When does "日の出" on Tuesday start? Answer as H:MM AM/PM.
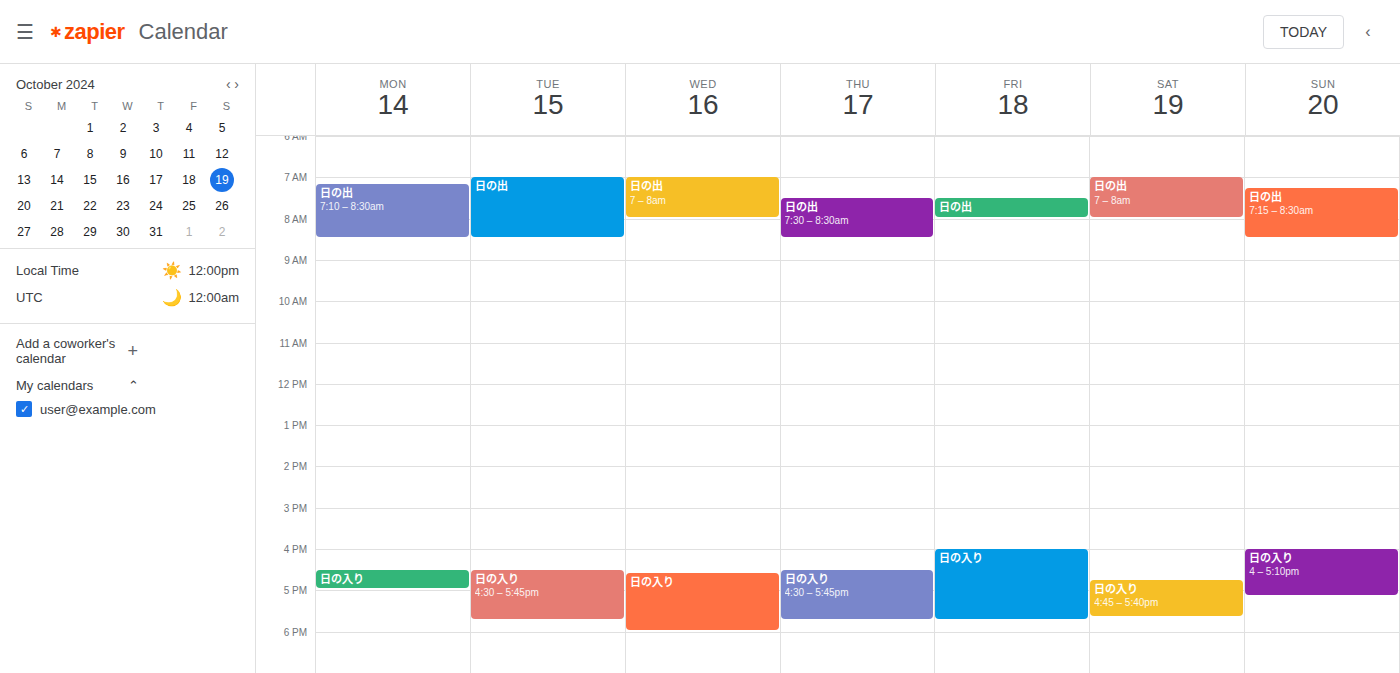
7:00 AM